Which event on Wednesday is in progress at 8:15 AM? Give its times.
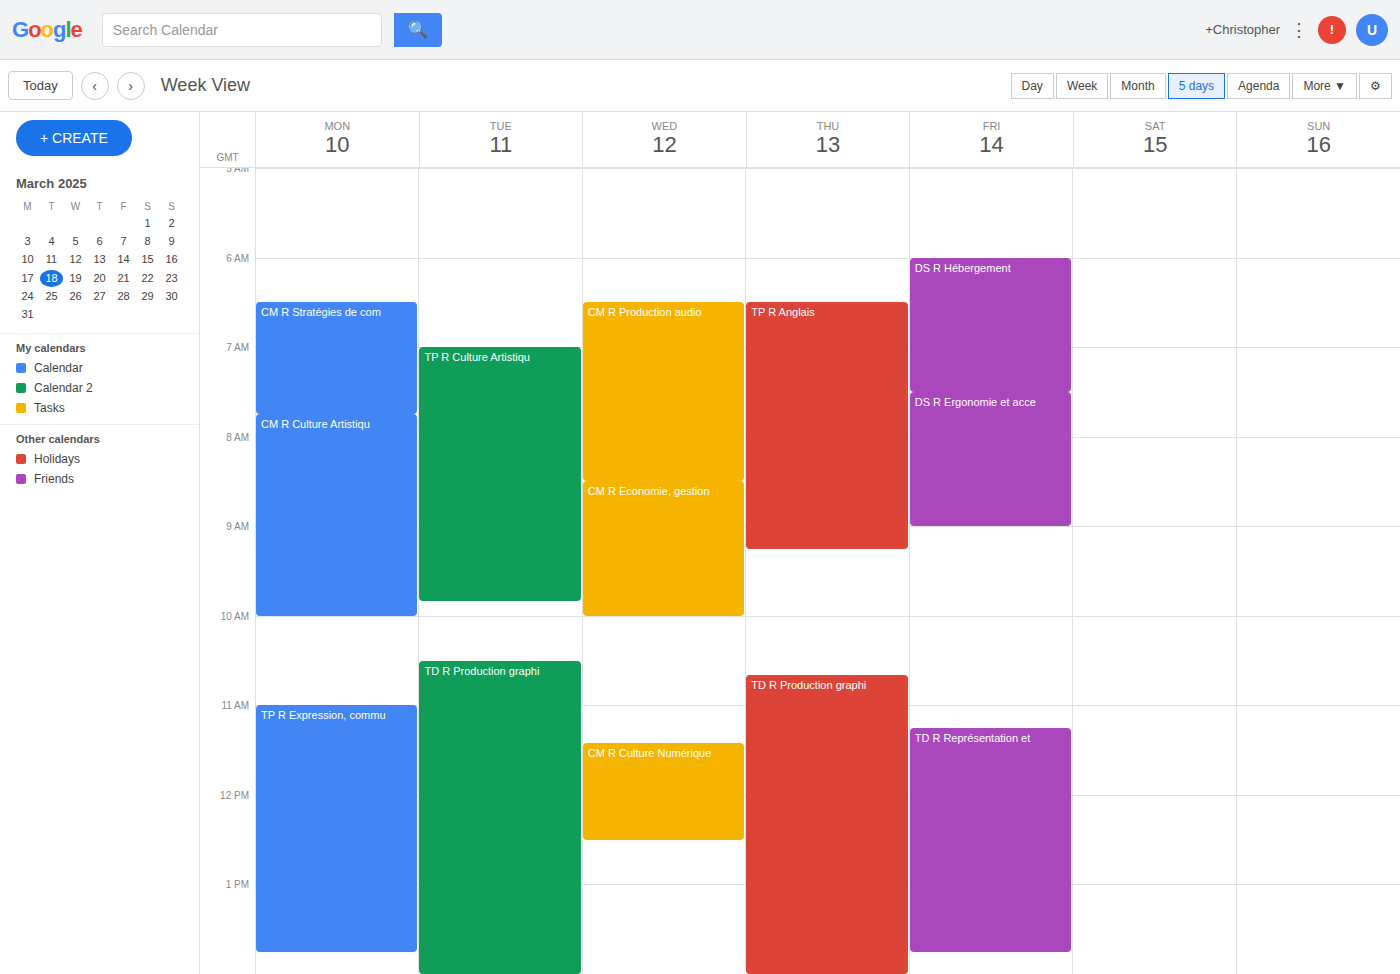
"CM R Production audio", 6:30 AM to 8:30 AM